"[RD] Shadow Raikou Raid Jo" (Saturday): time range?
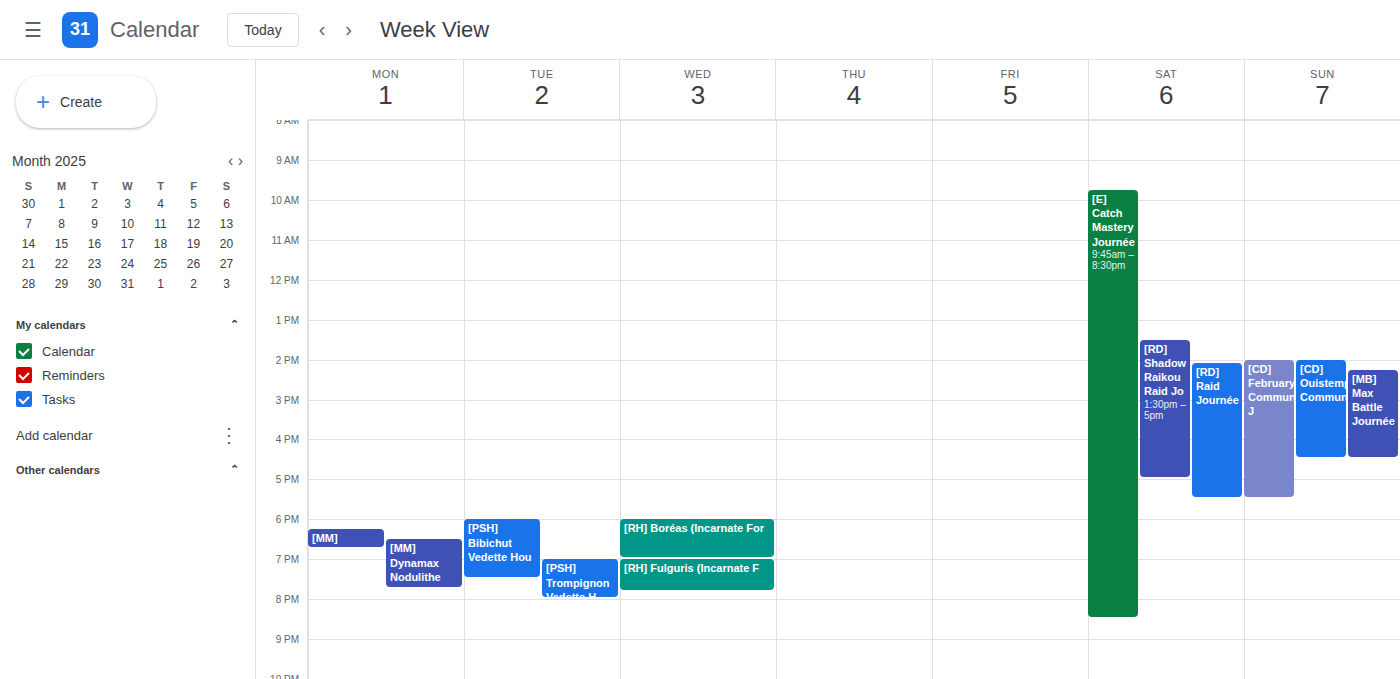
1:30 PM to 5:00 PM